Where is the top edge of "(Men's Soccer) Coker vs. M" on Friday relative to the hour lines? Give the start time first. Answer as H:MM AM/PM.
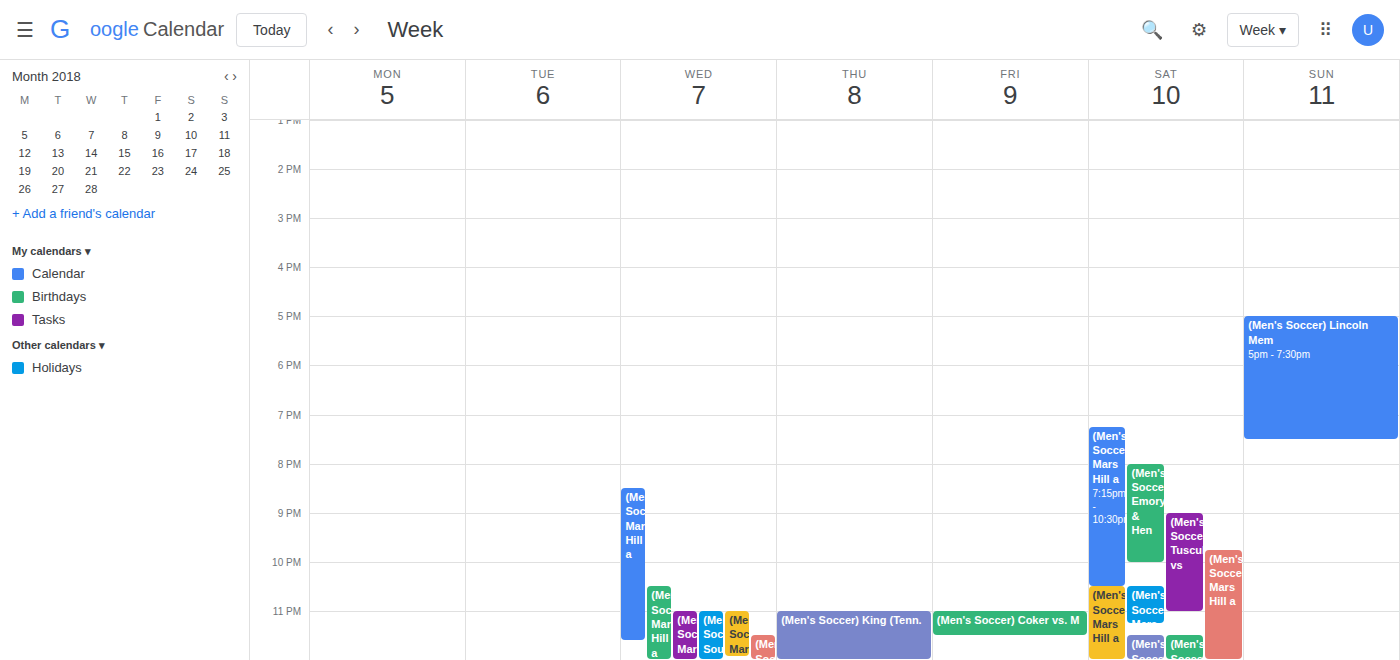
11:00 PM -- exactly on the 11 PM line.